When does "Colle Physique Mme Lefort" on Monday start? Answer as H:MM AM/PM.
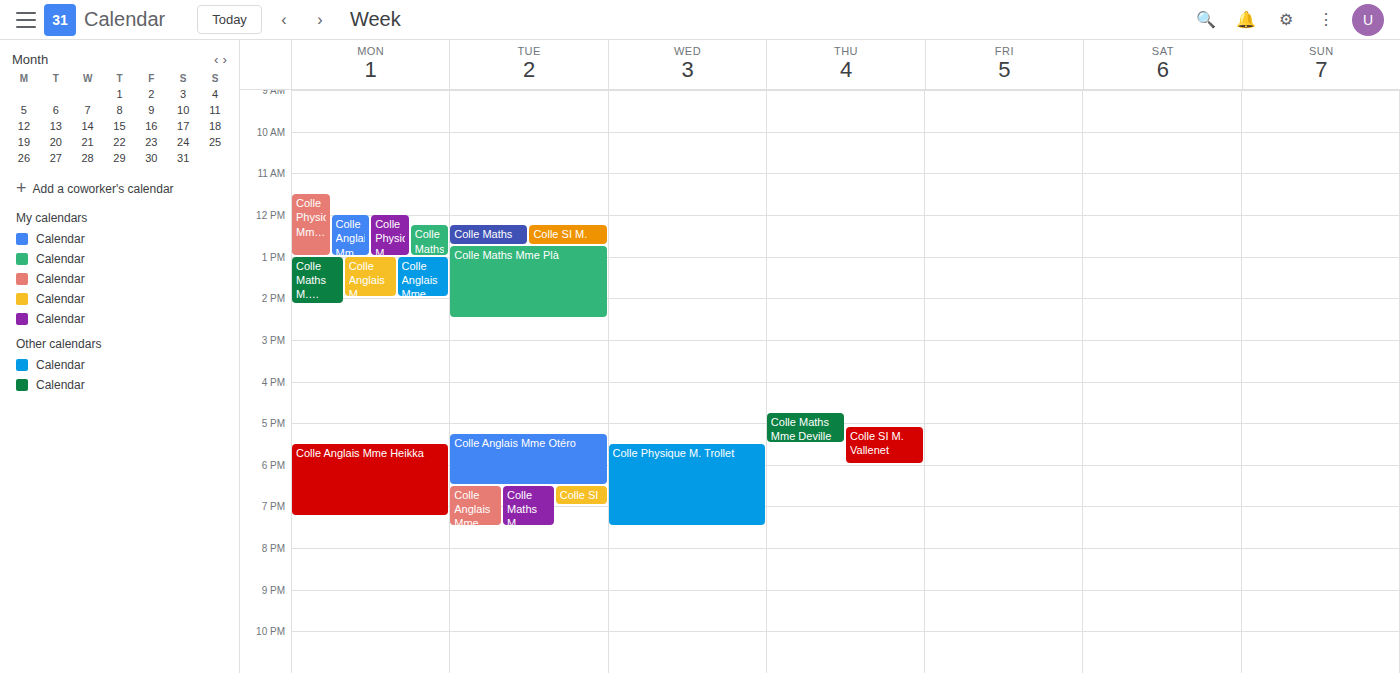
11:30 AM